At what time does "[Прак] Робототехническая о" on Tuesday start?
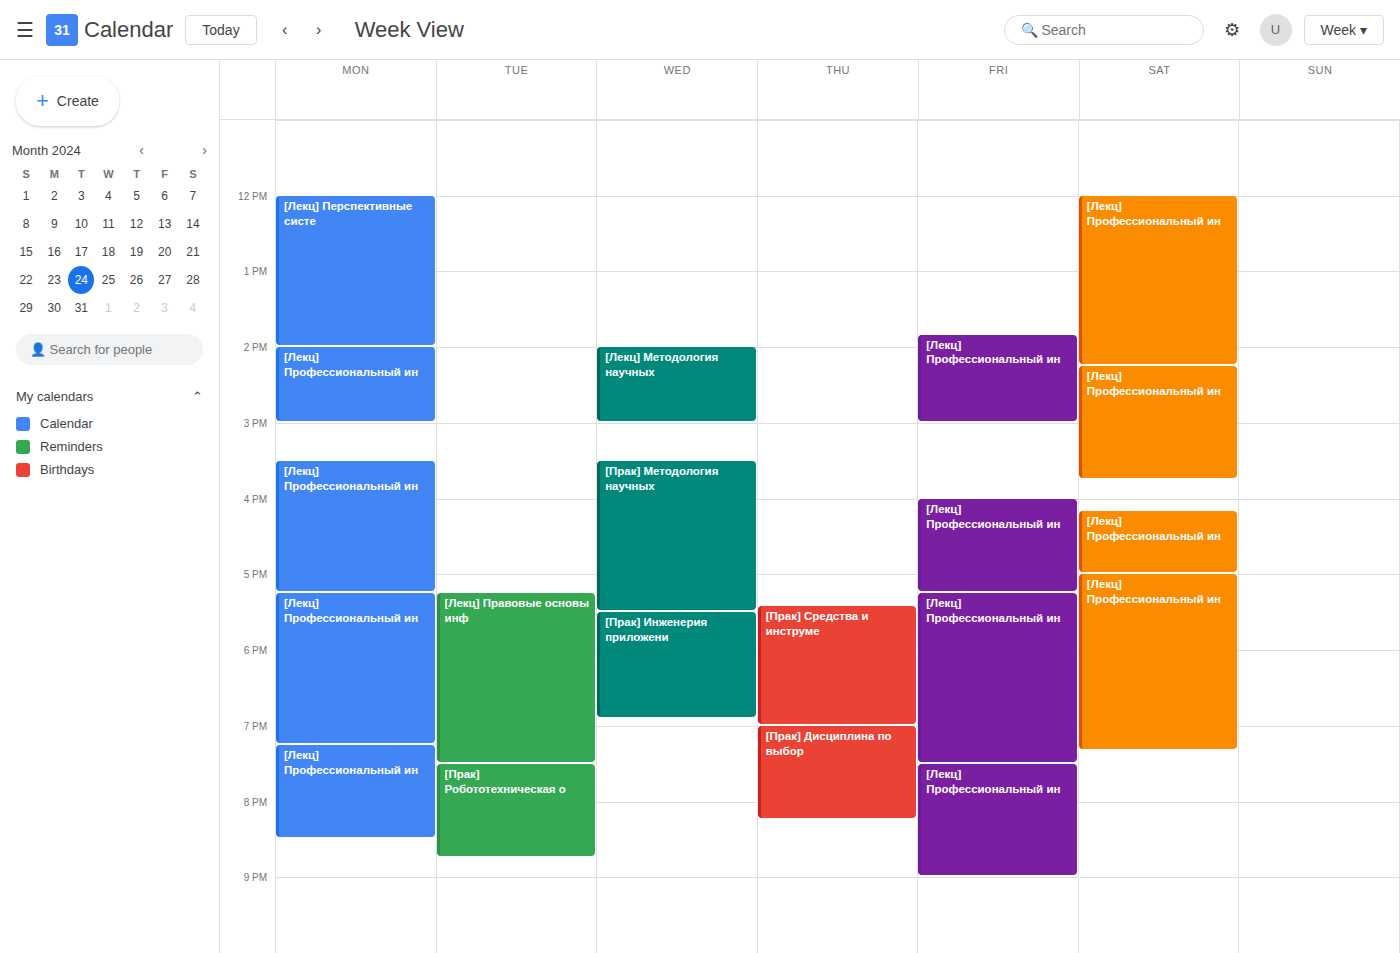
19:30